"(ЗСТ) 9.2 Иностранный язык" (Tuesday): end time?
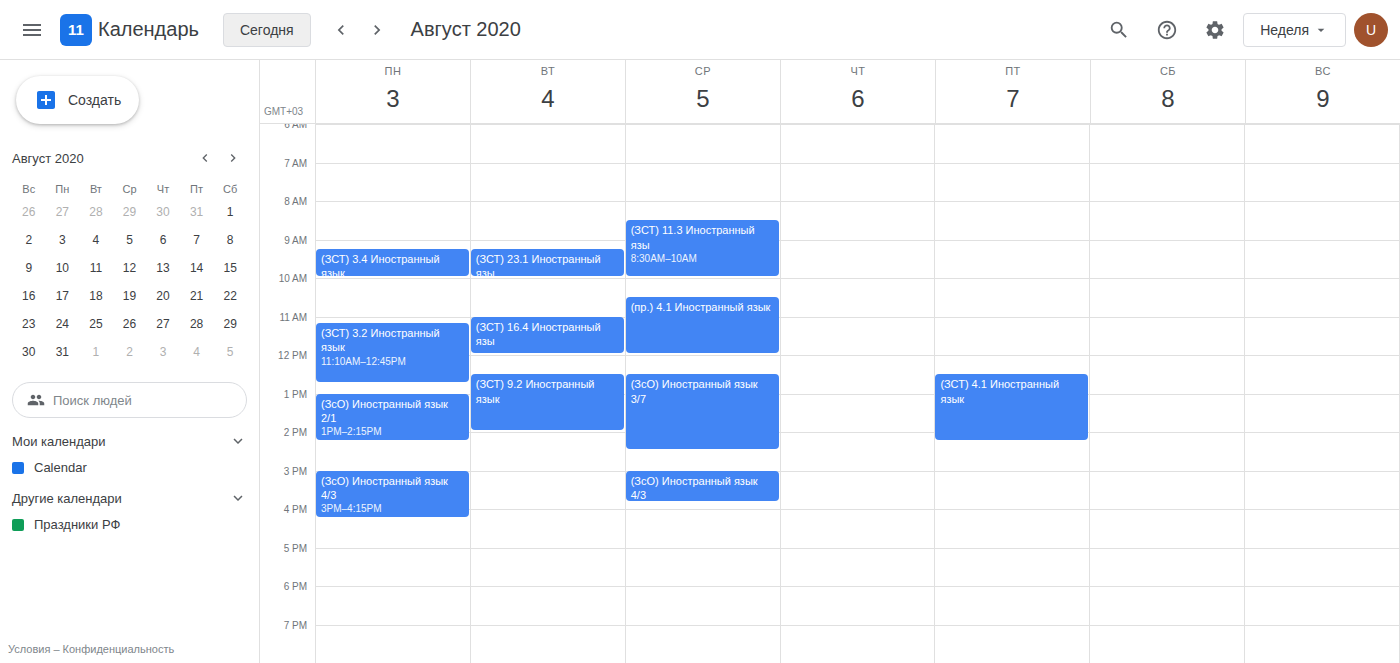
2:00 PM